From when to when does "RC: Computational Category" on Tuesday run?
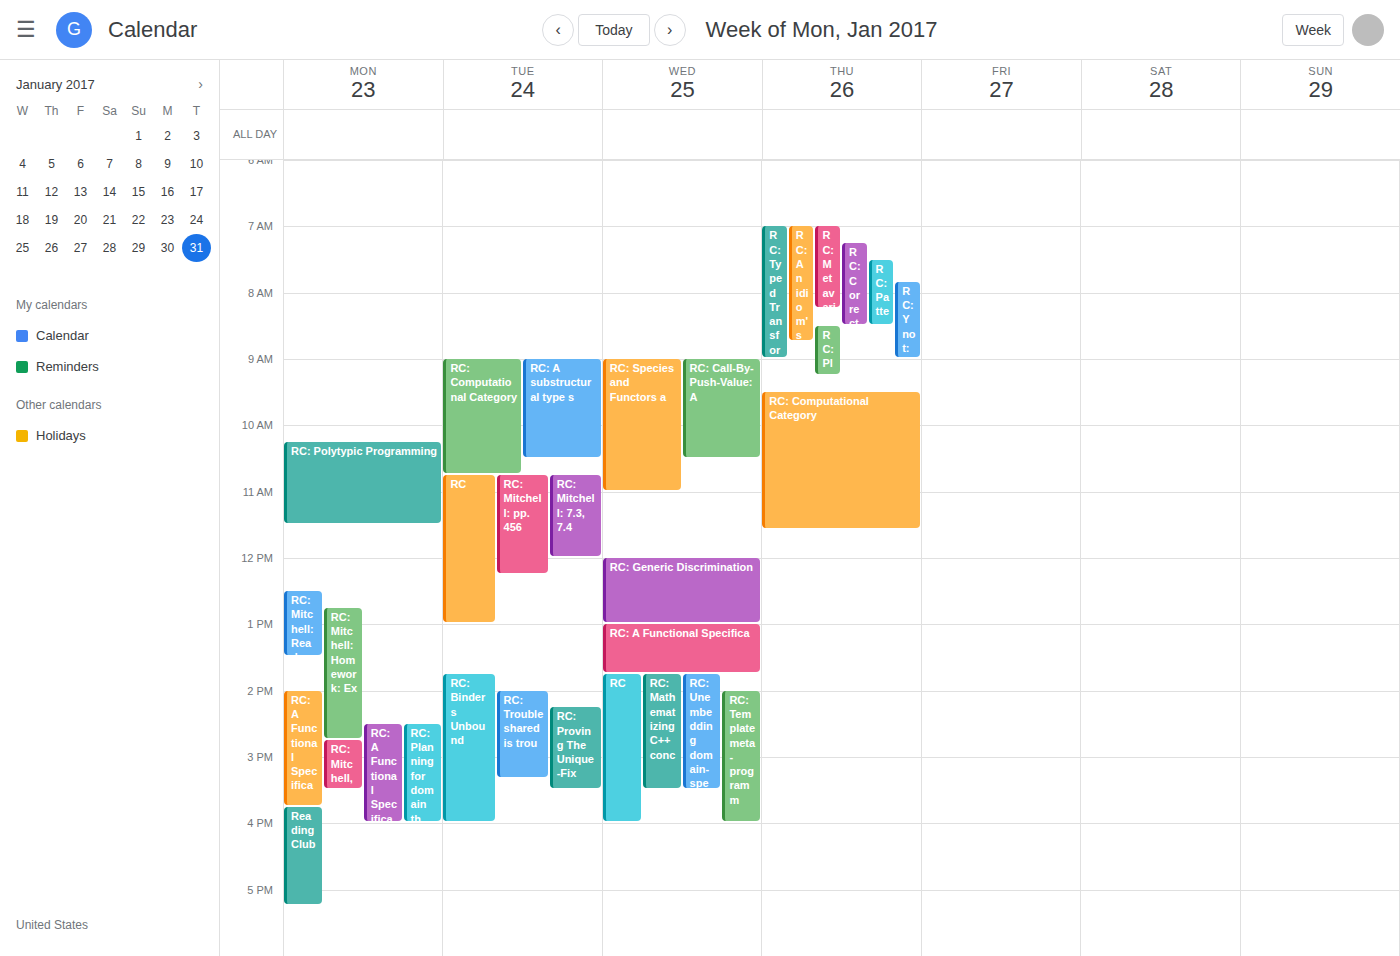
9:00 AM to 10:45 AM